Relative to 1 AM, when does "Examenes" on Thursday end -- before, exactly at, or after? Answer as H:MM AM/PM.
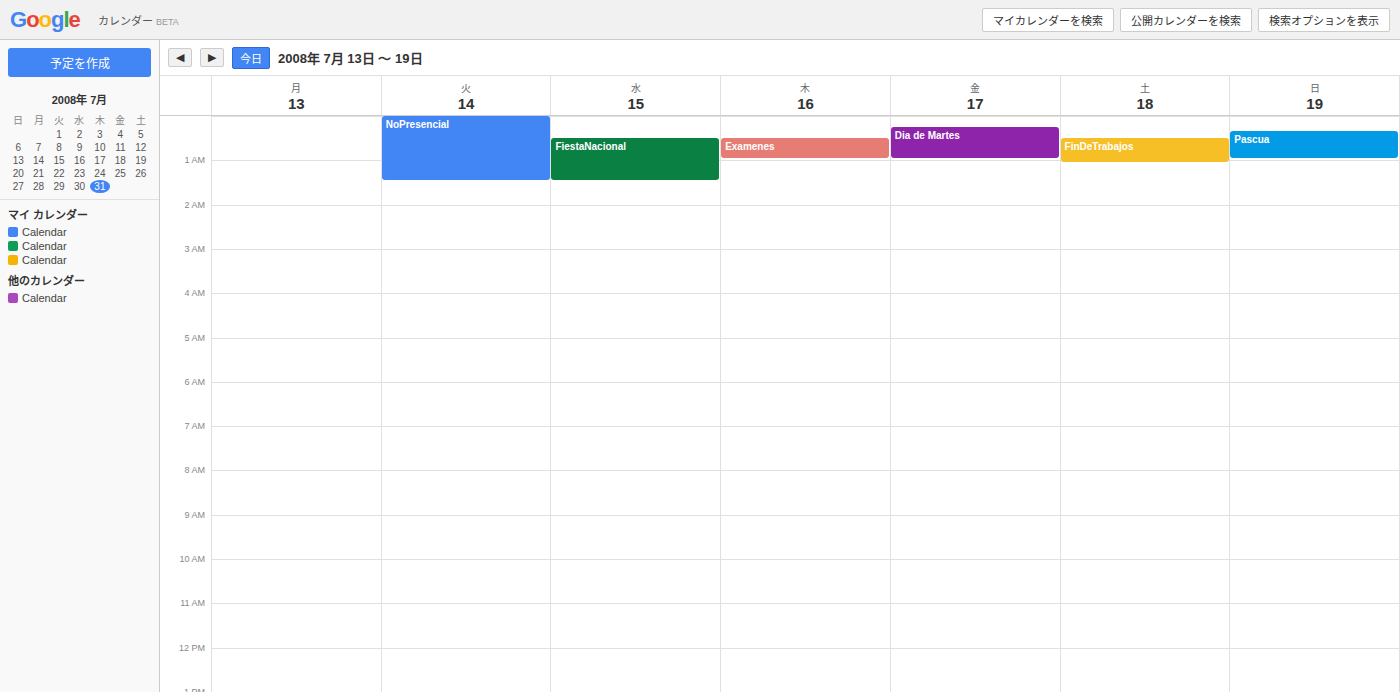
1:00 AM -- exactly at 1 AM, on the 1 AM line.